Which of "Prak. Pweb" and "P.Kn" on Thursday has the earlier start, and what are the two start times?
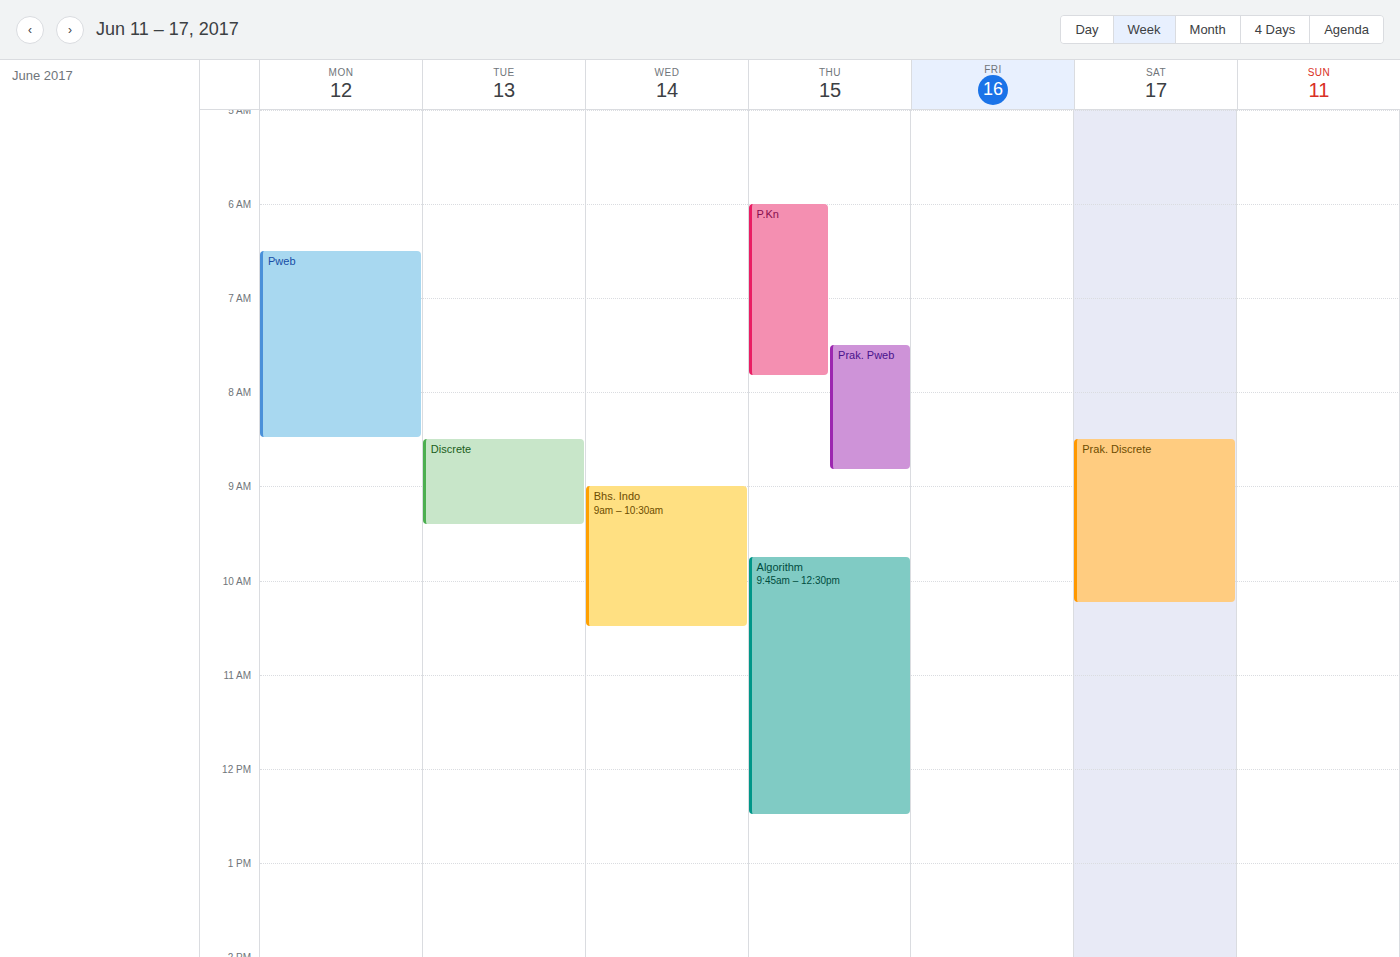
"P.Kn" 6:00 AM; "Prak. Pweb" 7:30 AM.